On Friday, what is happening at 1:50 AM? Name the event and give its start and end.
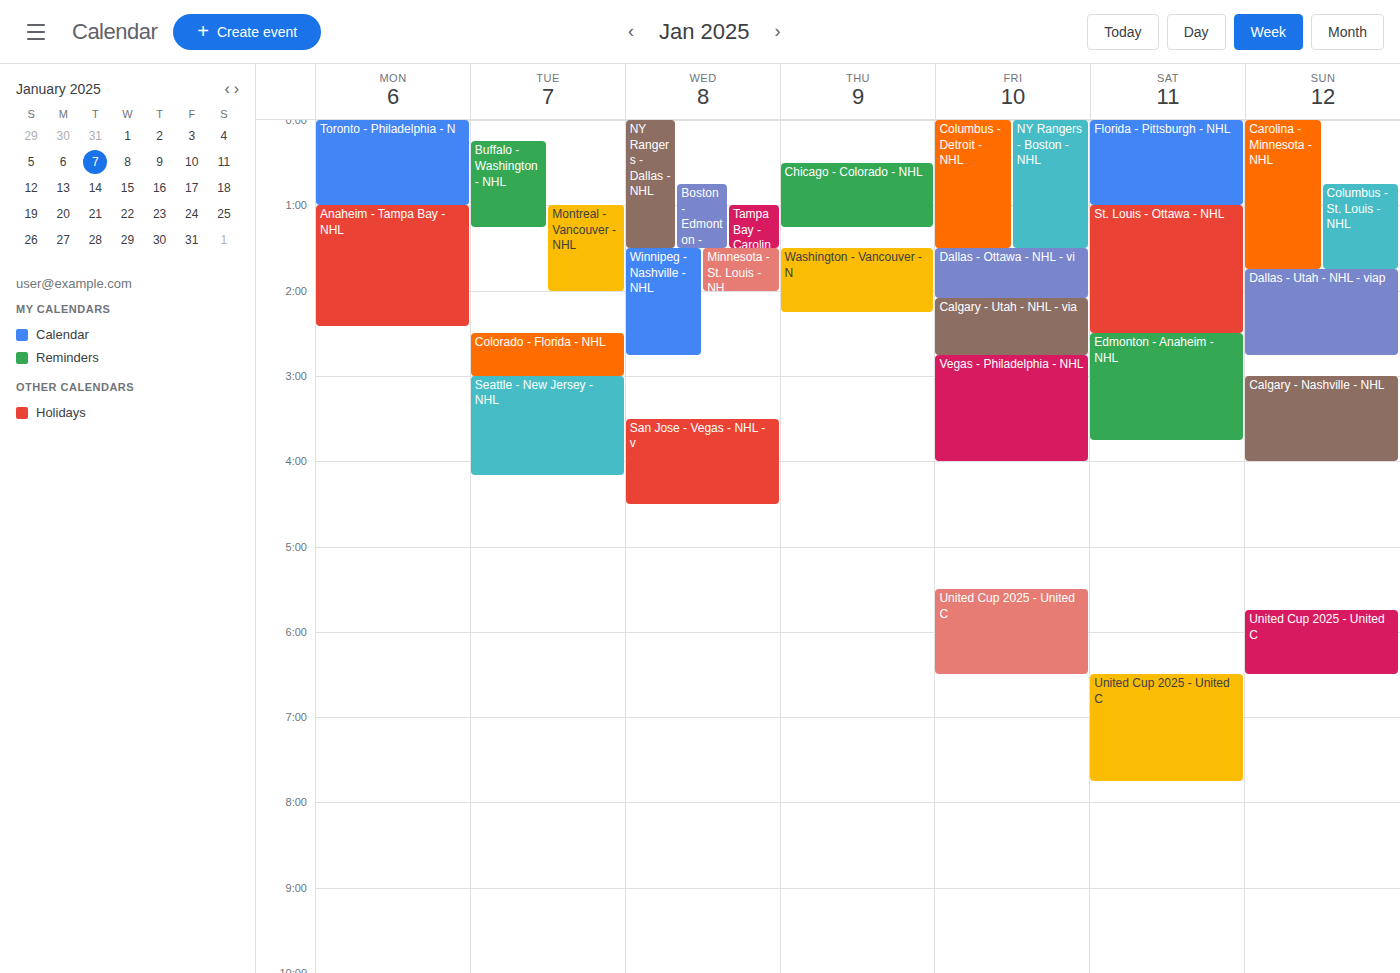
"Dallas - Ottawa - NHL - vi", 1:30 AM to 2:05 AM